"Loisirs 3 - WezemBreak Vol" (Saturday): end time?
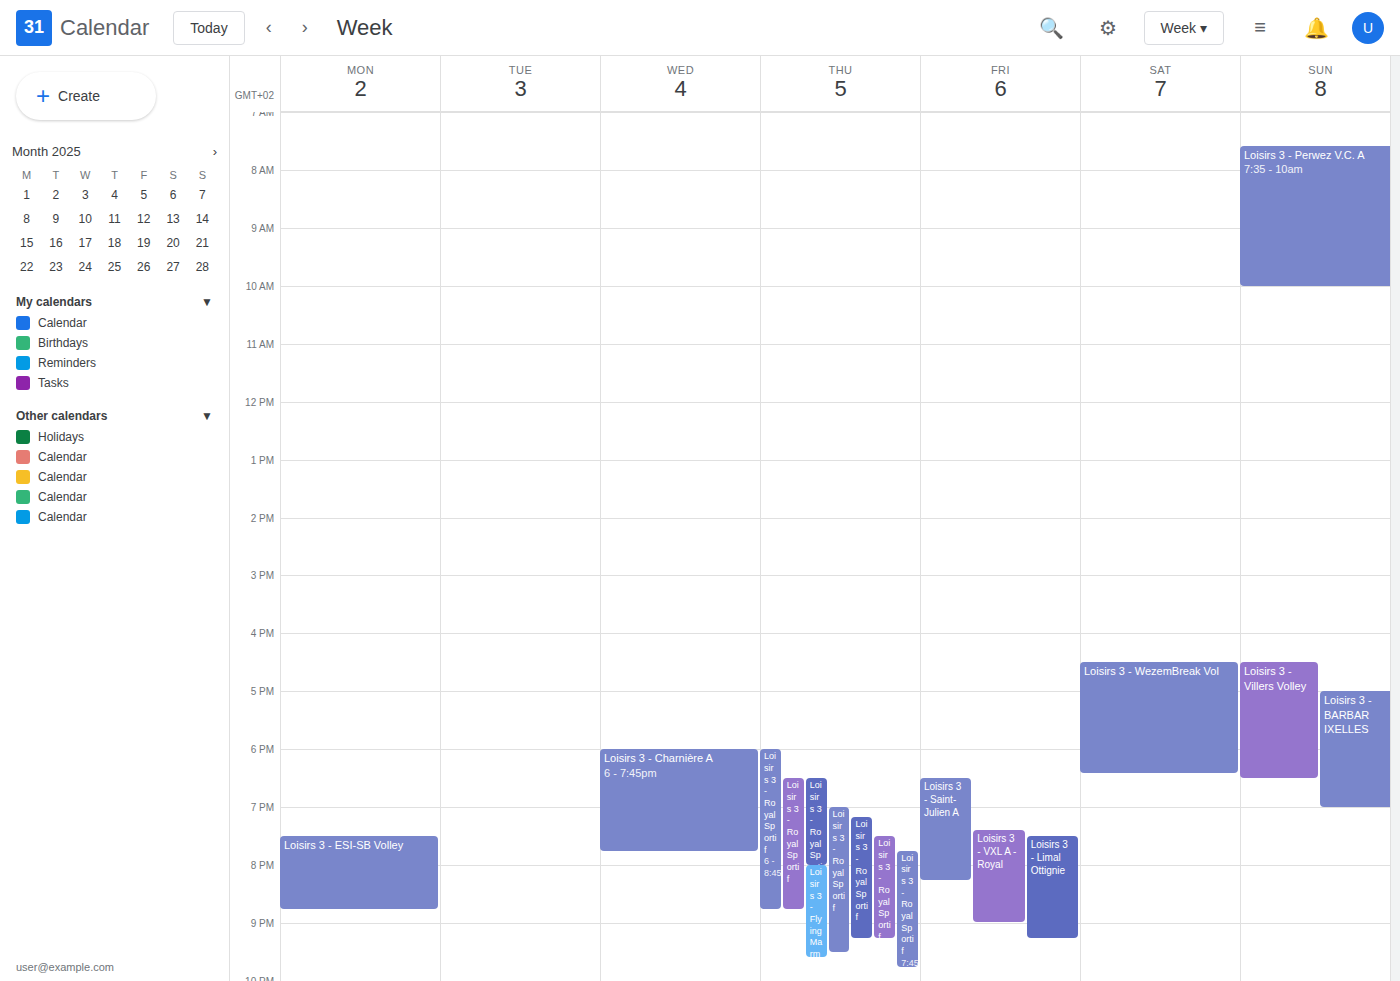
6:25 PM